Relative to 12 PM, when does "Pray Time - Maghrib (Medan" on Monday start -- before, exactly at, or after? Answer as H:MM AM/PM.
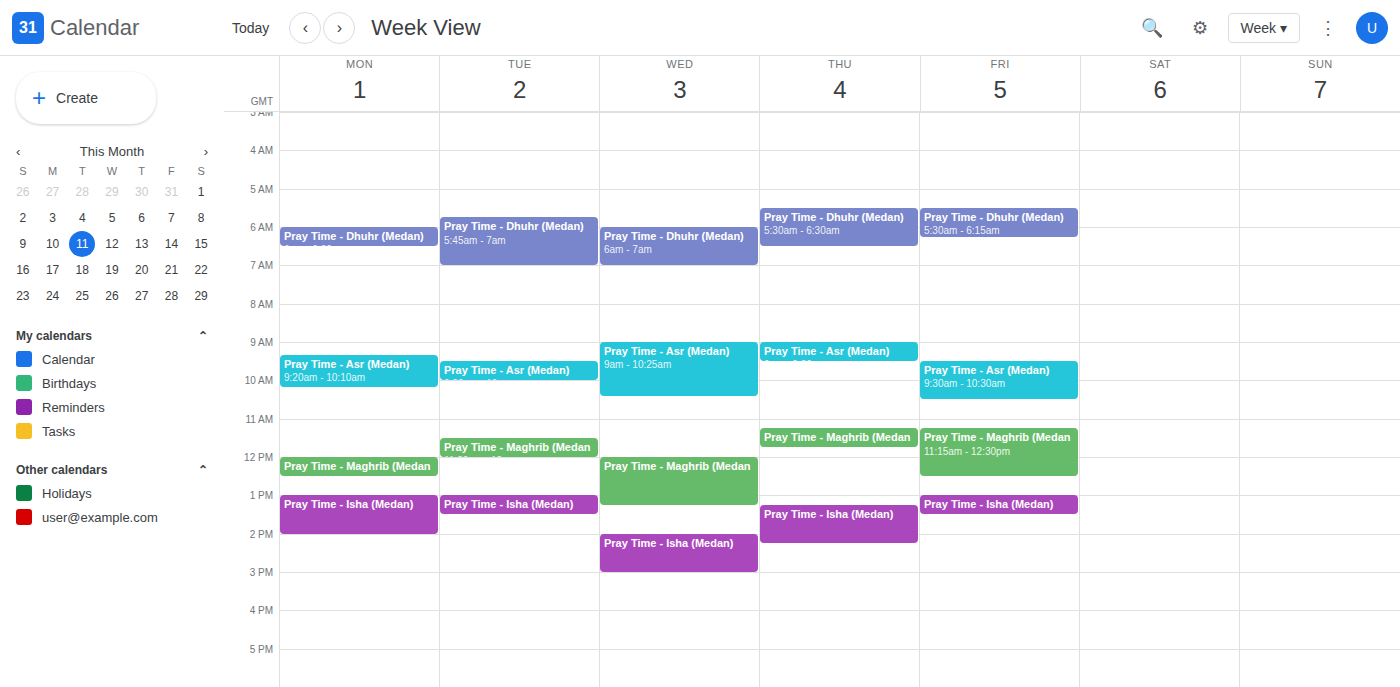
12:00 PM -- exactly at 12 PM, on the 12 PM line.